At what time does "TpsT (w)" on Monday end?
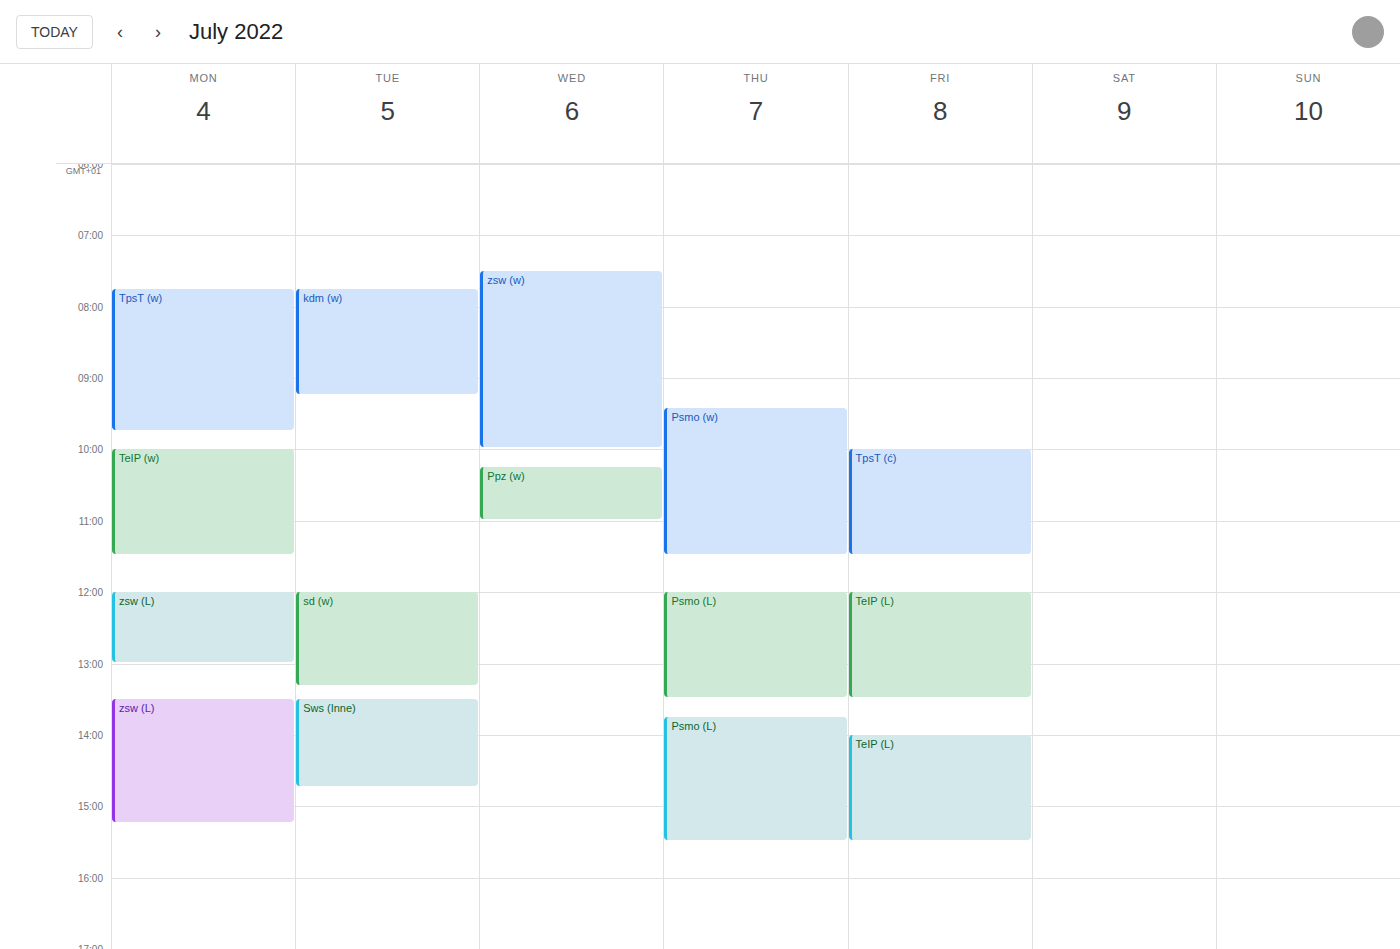
9:45 AM